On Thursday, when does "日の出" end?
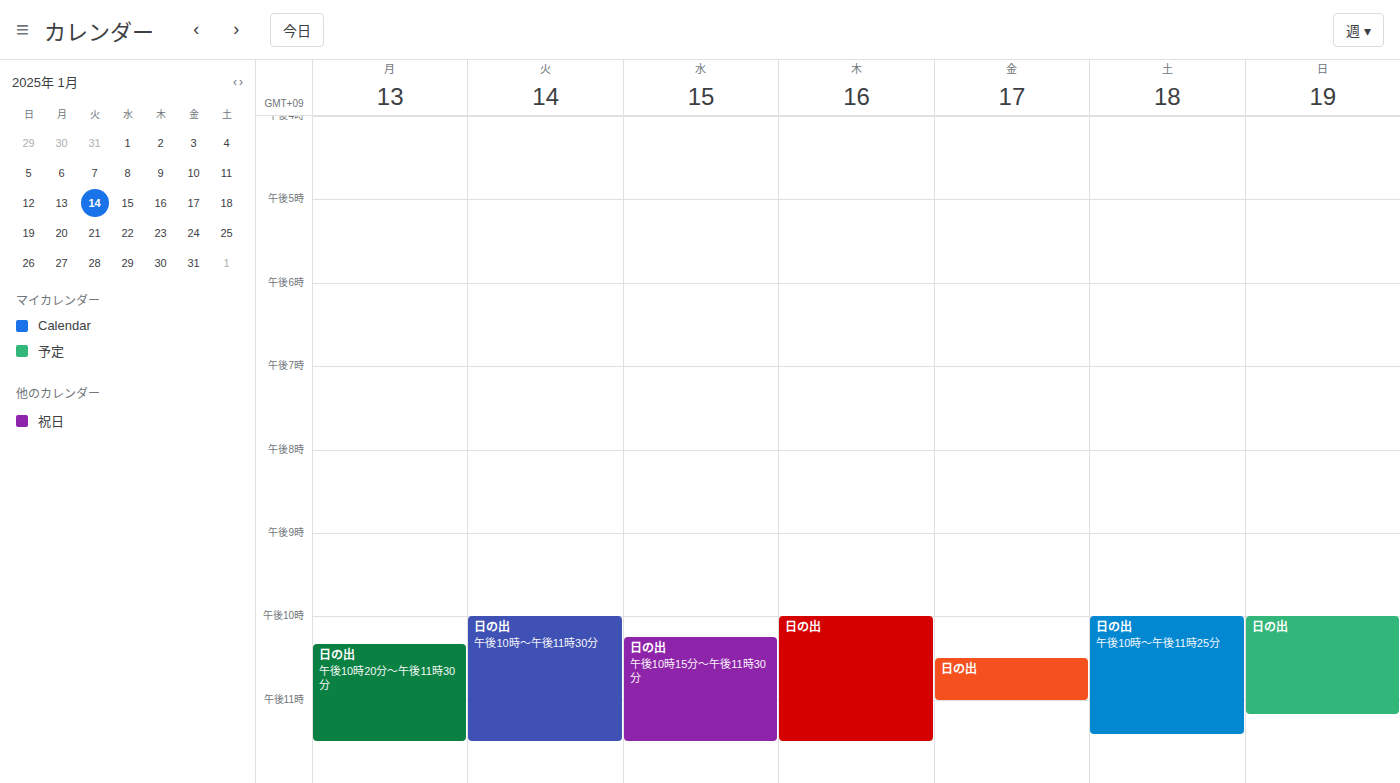
11:30 PM